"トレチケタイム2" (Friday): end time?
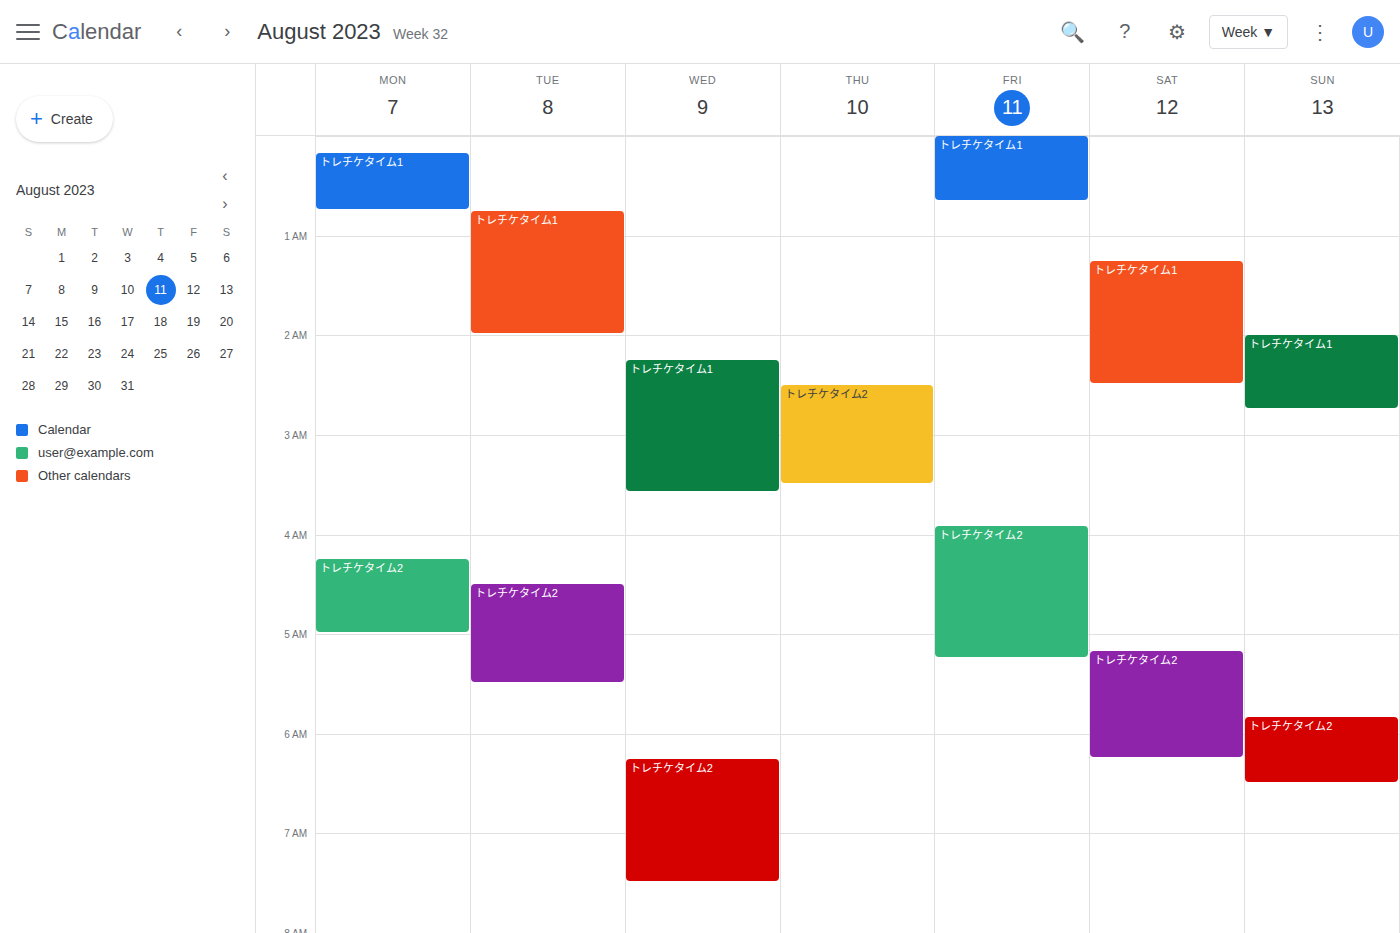
5:15 AM